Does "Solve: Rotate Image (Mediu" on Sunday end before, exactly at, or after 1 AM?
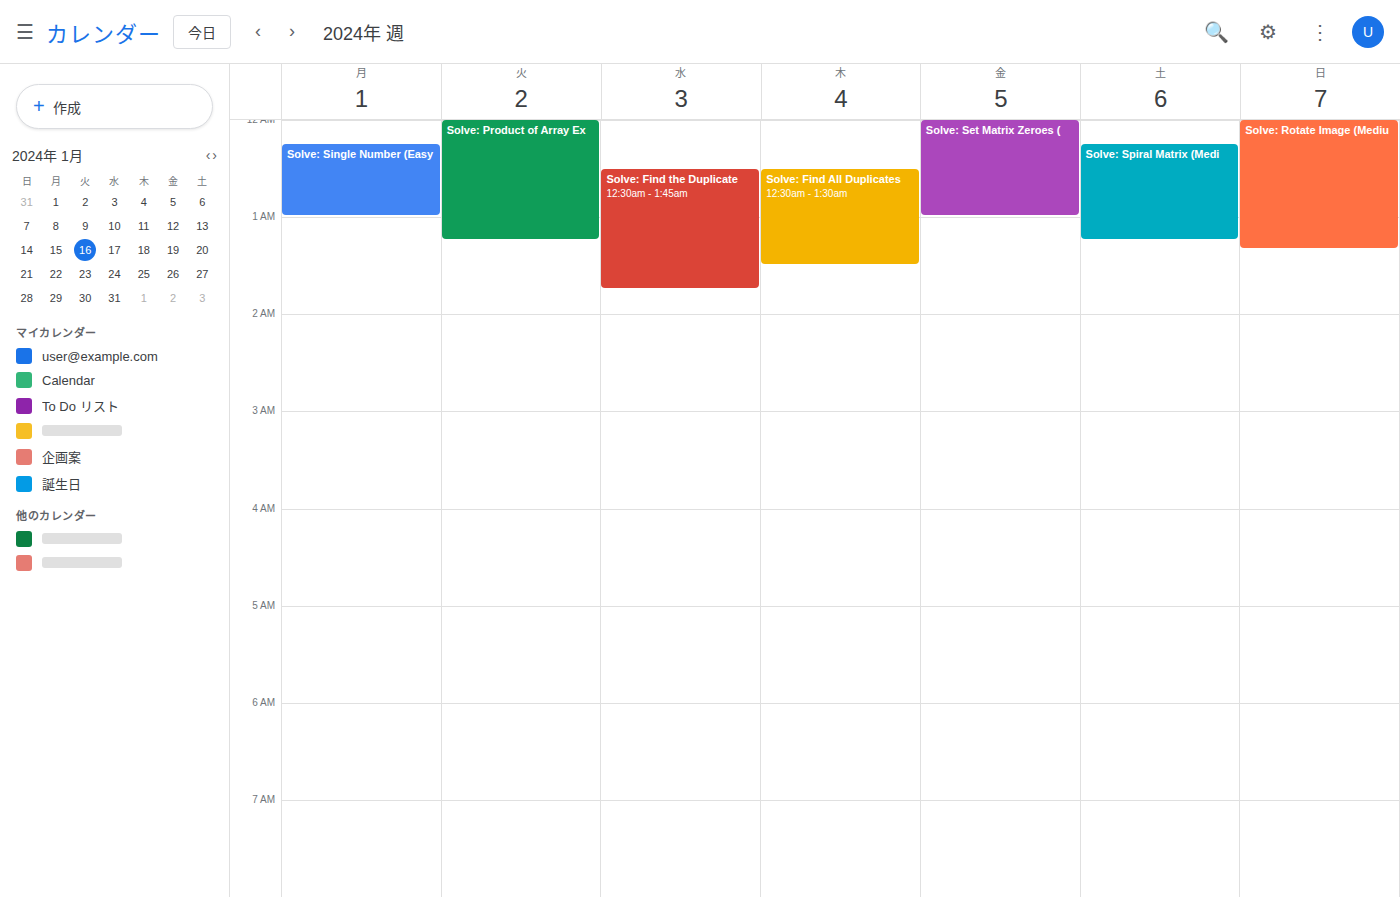
1:20 AM -- after 1 AM, 20 minutes below the 1 AM line.